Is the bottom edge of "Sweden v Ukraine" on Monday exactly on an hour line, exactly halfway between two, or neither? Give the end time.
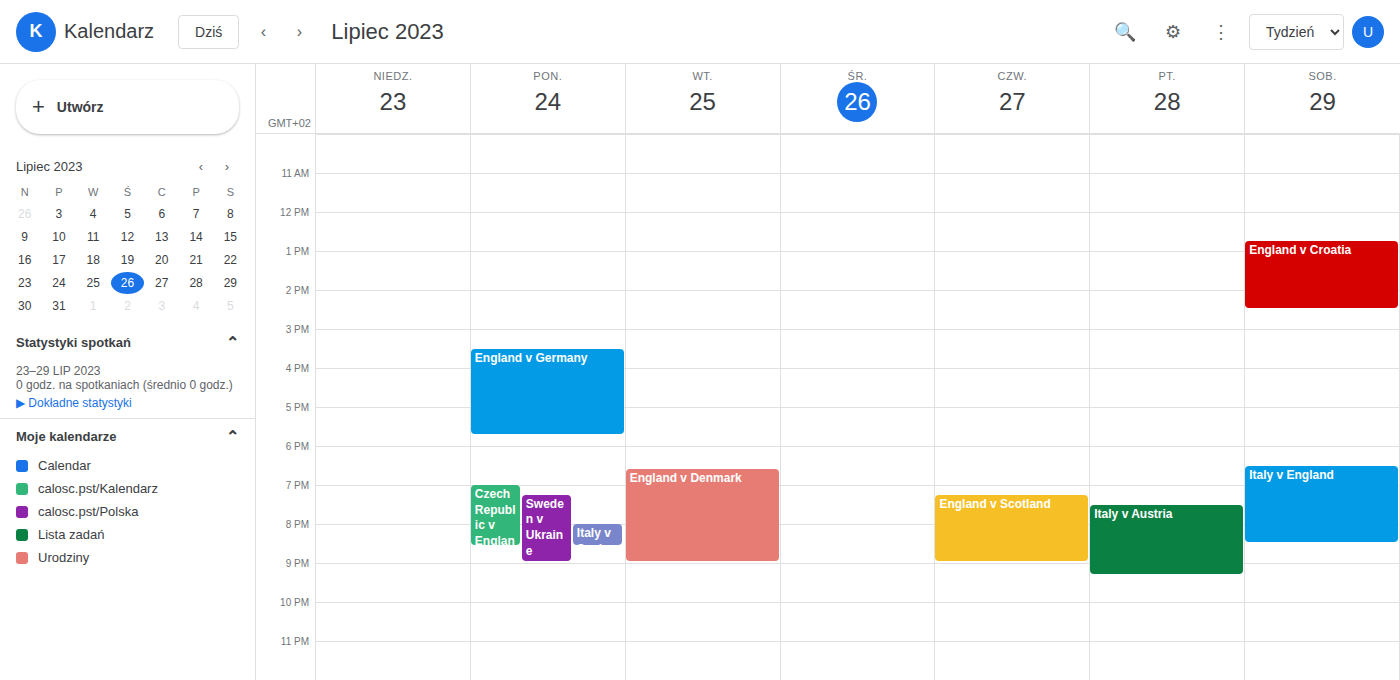
9:00 PM -- exactly on the 9 PM line.